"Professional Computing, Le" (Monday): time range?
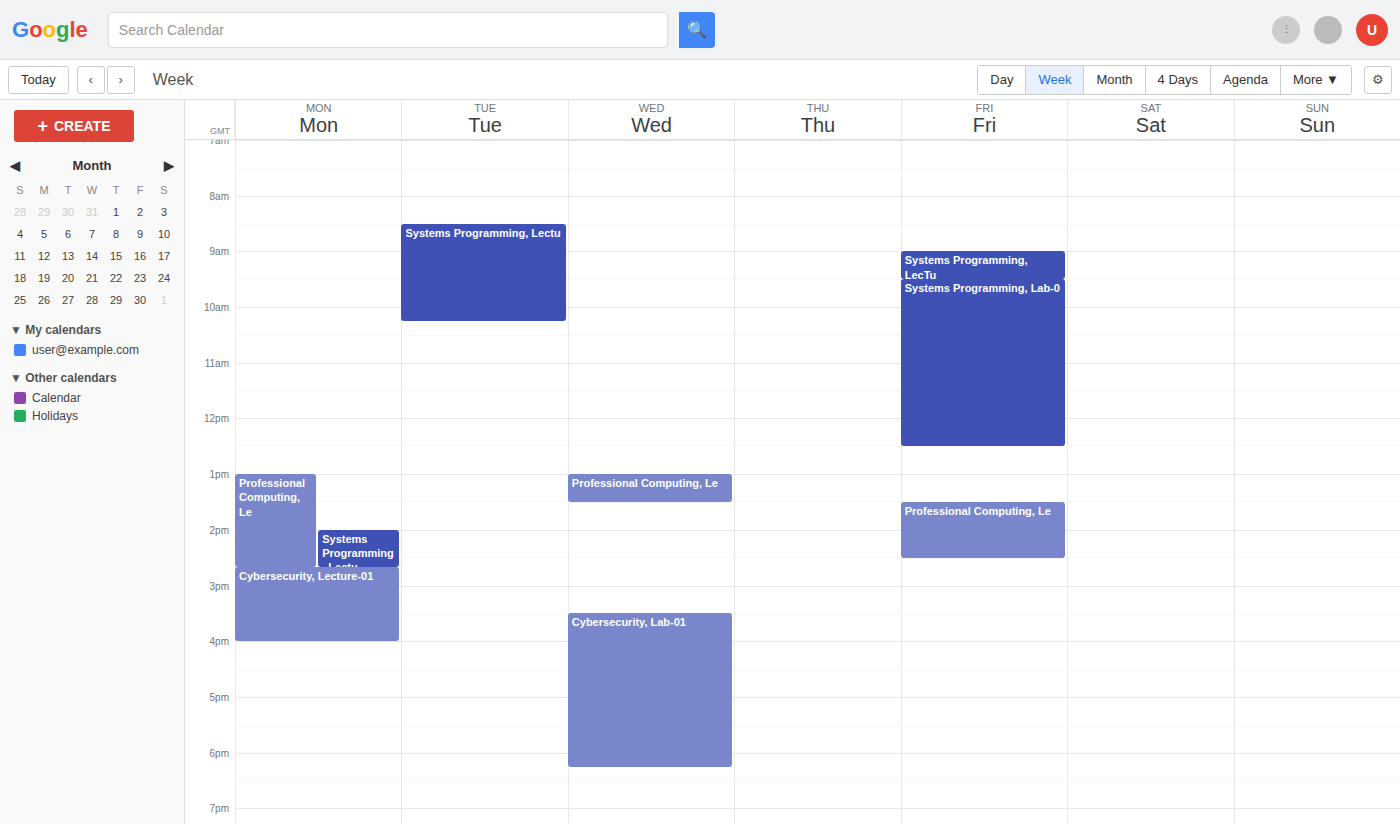
13:00 to 14:40